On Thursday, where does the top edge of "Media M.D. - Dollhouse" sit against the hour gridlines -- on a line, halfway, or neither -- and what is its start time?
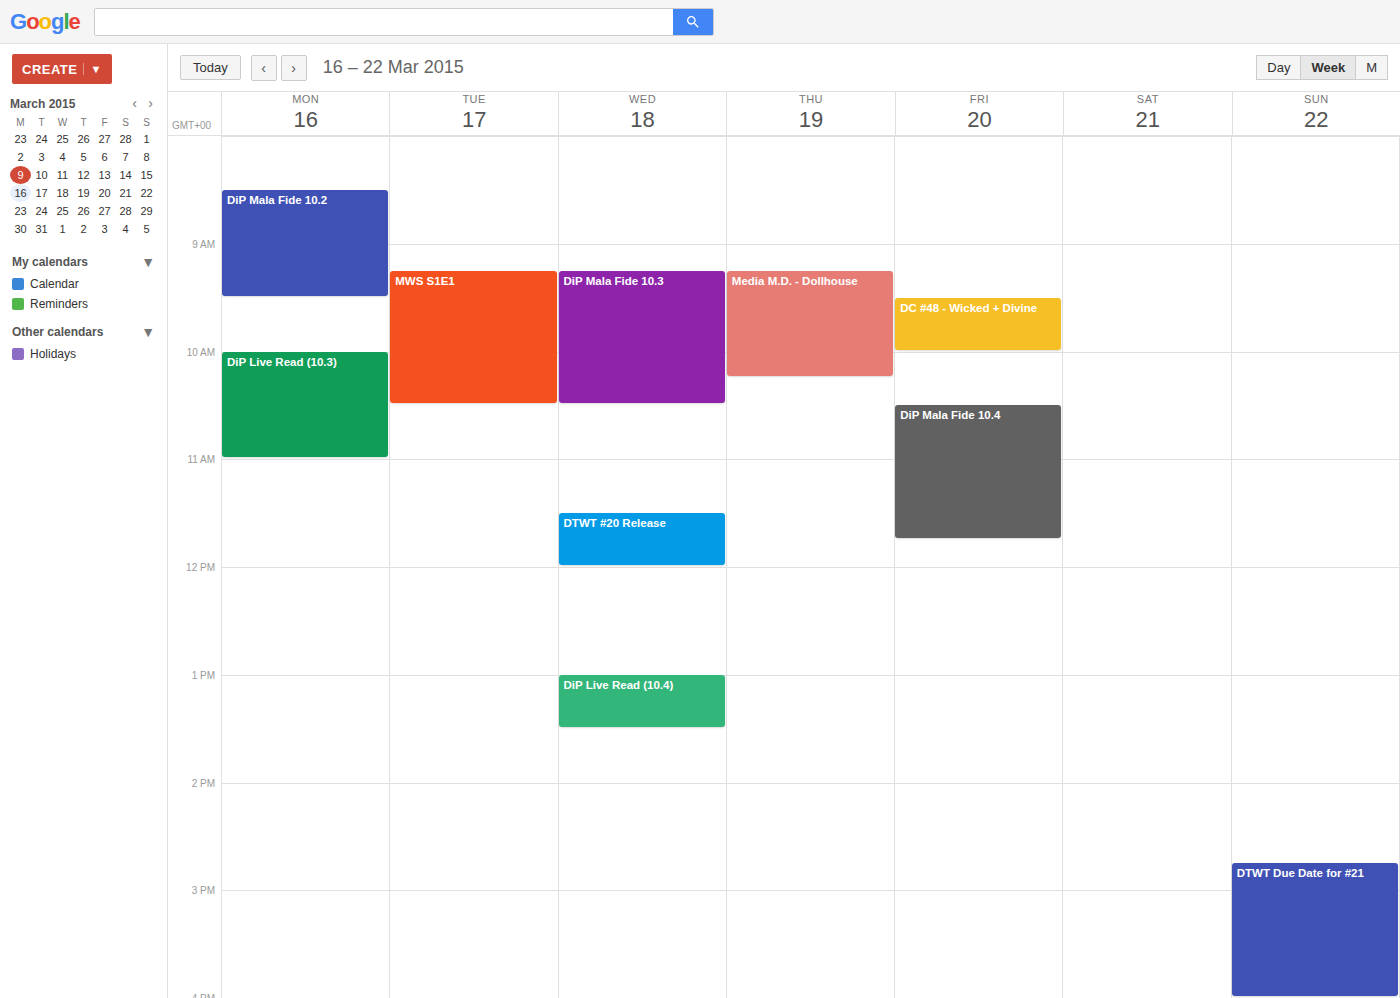
09:15 -- neither: a quarter of the way from the 09:00 line to the 10:00 line.